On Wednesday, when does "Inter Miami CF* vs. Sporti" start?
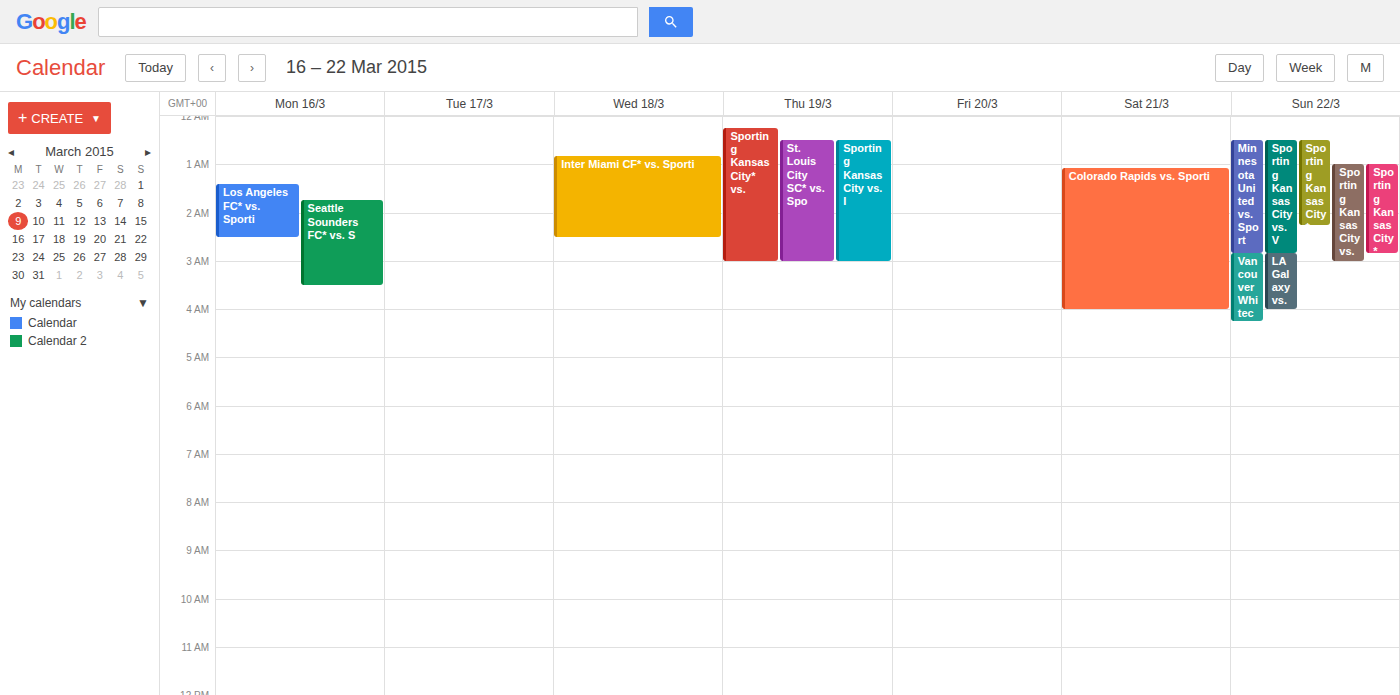
12:50 AM